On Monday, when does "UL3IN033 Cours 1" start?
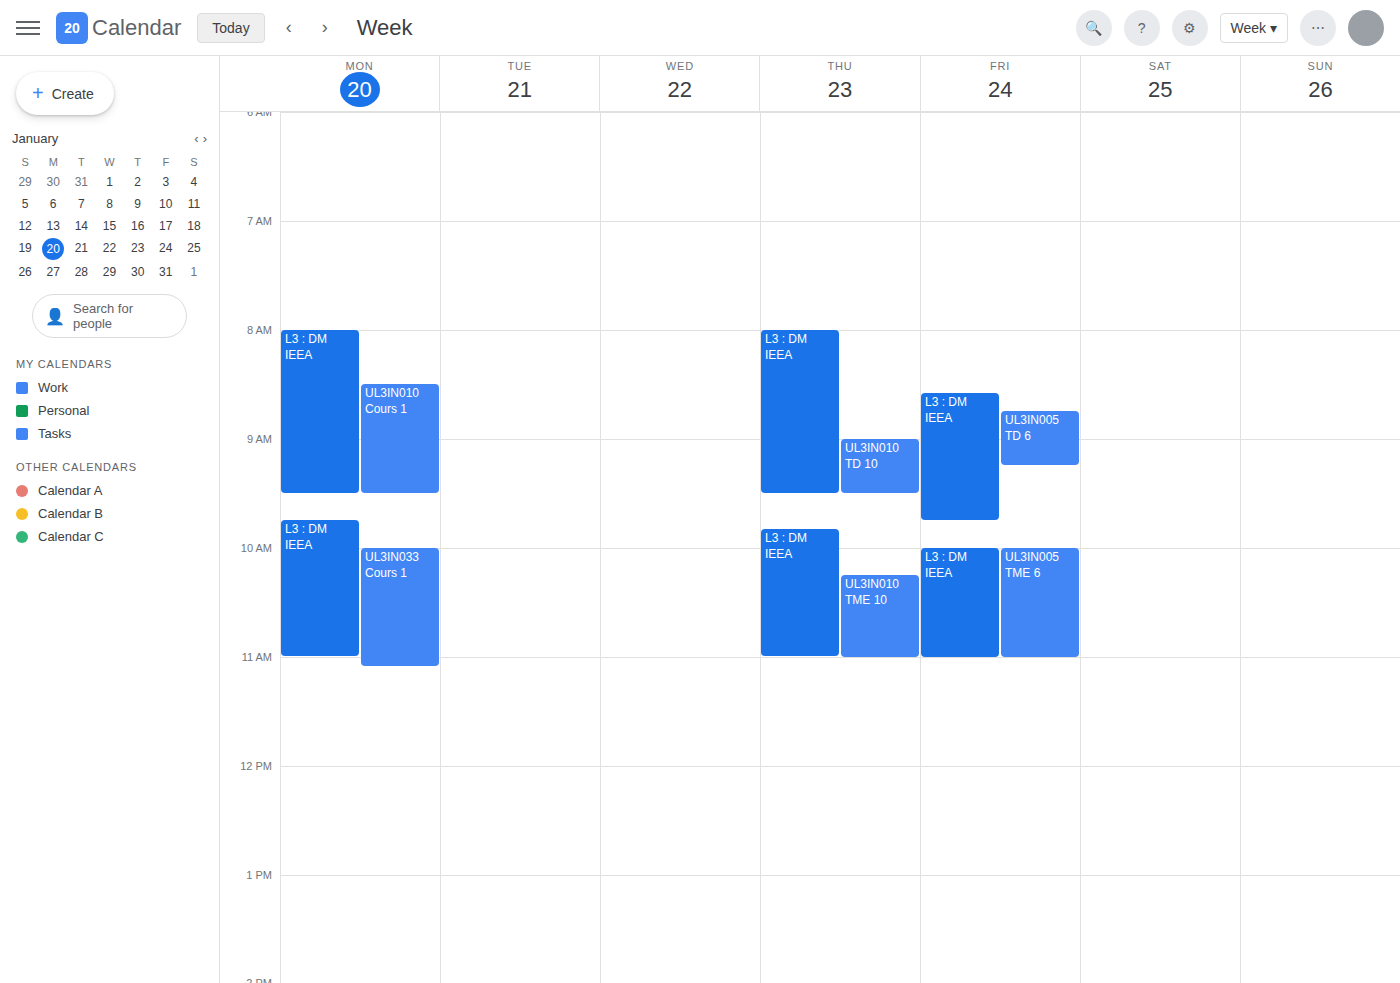
10:00 AM